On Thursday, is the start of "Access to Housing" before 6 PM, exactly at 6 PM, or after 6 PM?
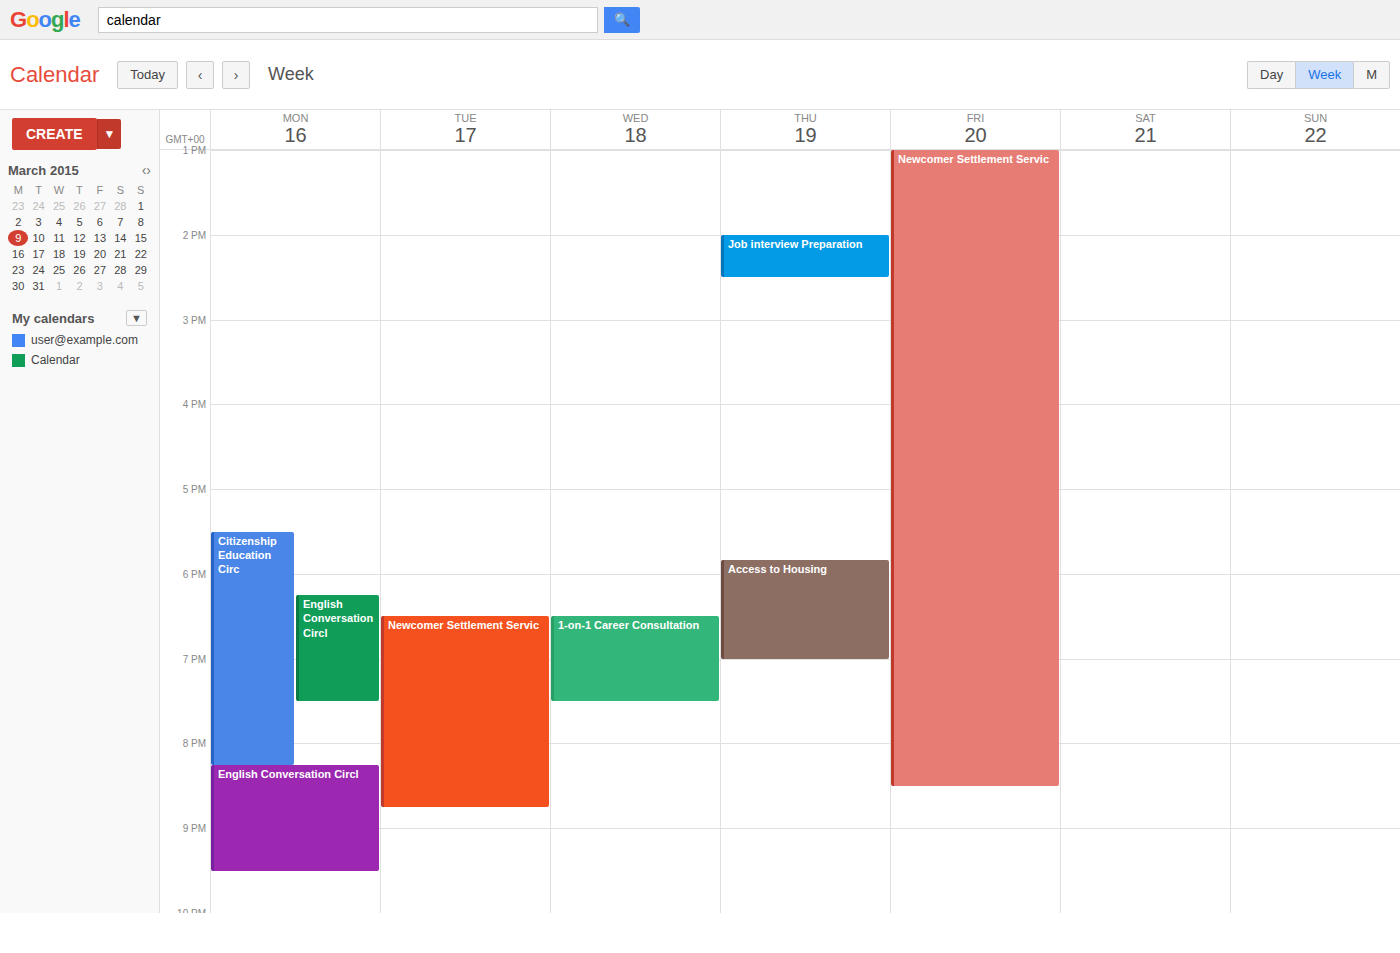
5:50 PM -- before 6 PM, 10 minutes above the 6 PM line.